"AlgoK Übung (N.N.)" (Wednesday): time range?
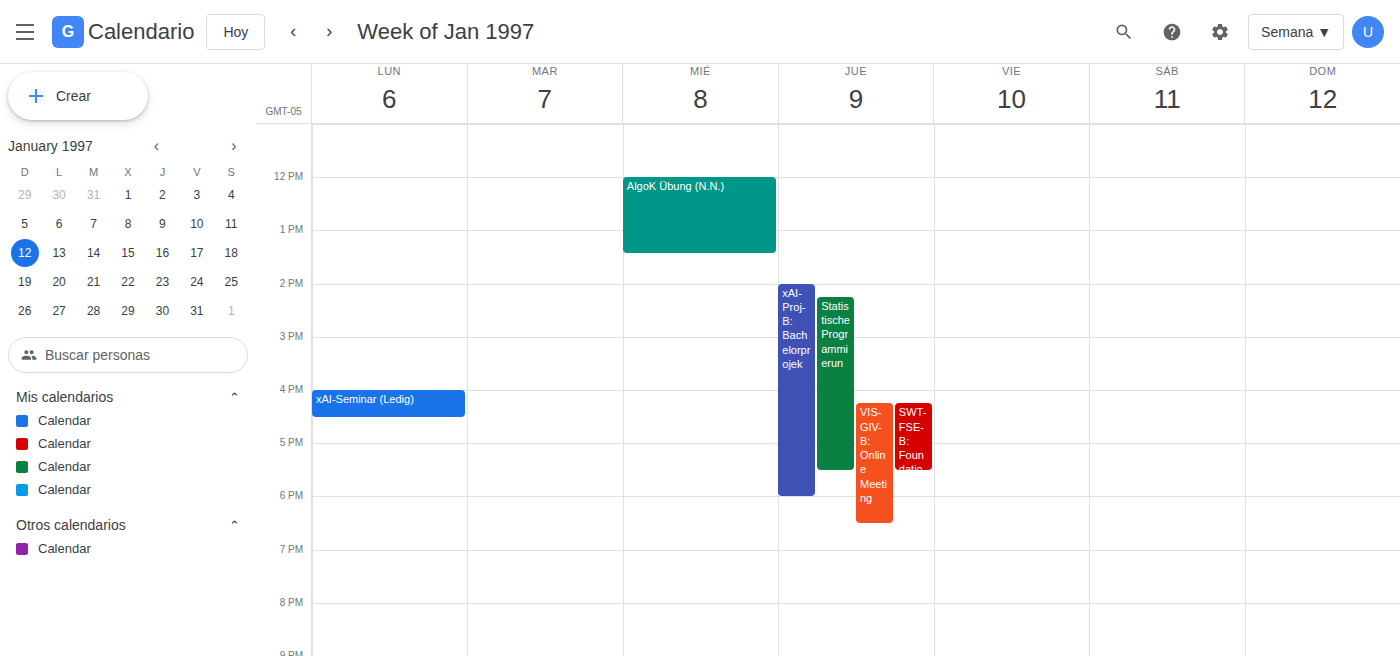
12:00 PM to 1:25 PM